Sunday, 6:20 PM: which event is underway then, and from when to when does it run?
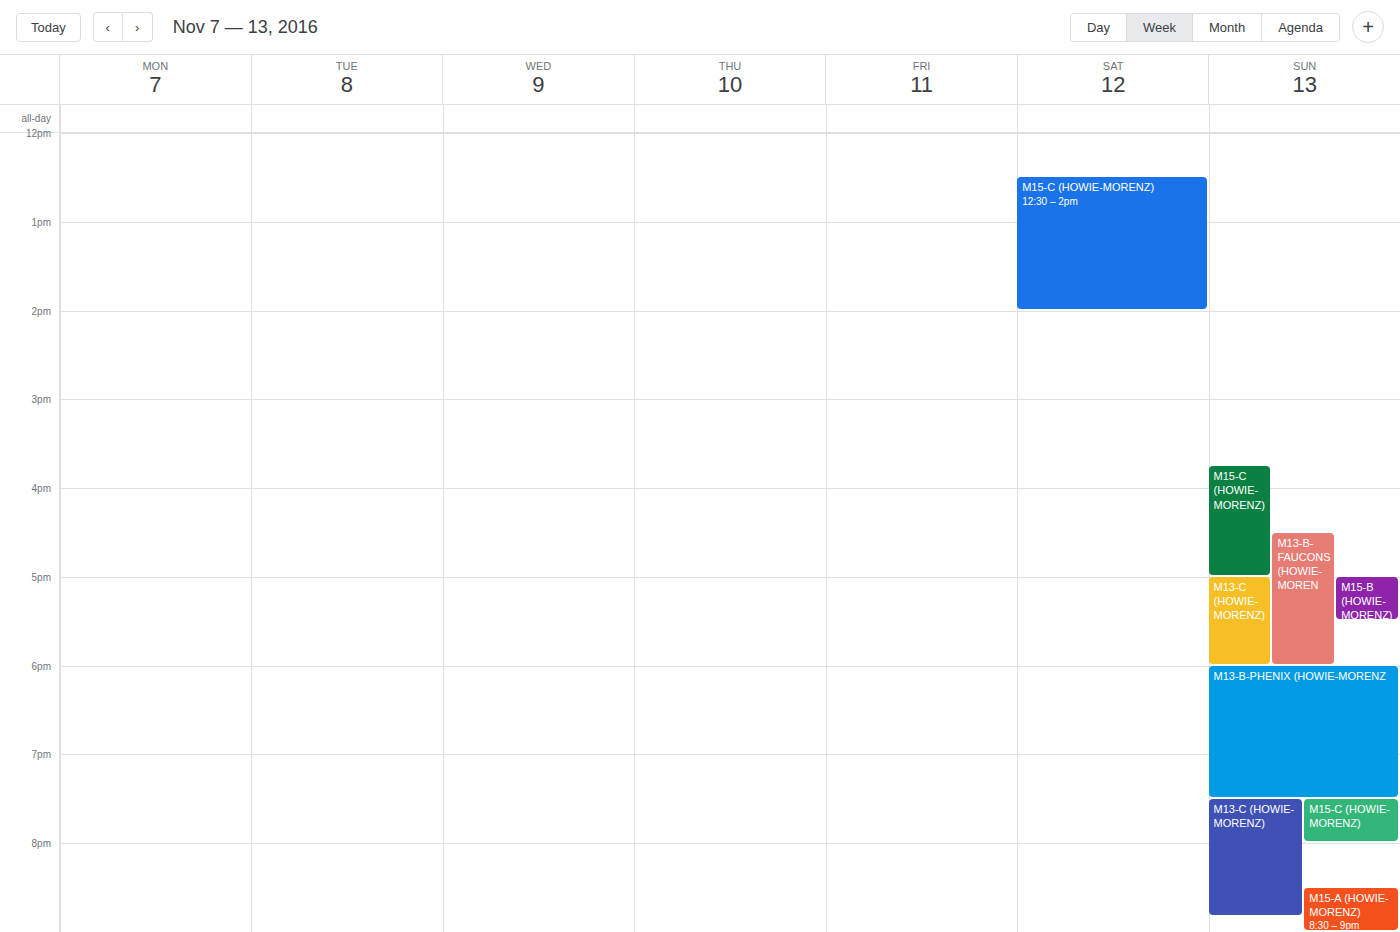
"M13-B-PHENIX (HOWIE-MORENZ", 6:00 PM to 7:30 PM